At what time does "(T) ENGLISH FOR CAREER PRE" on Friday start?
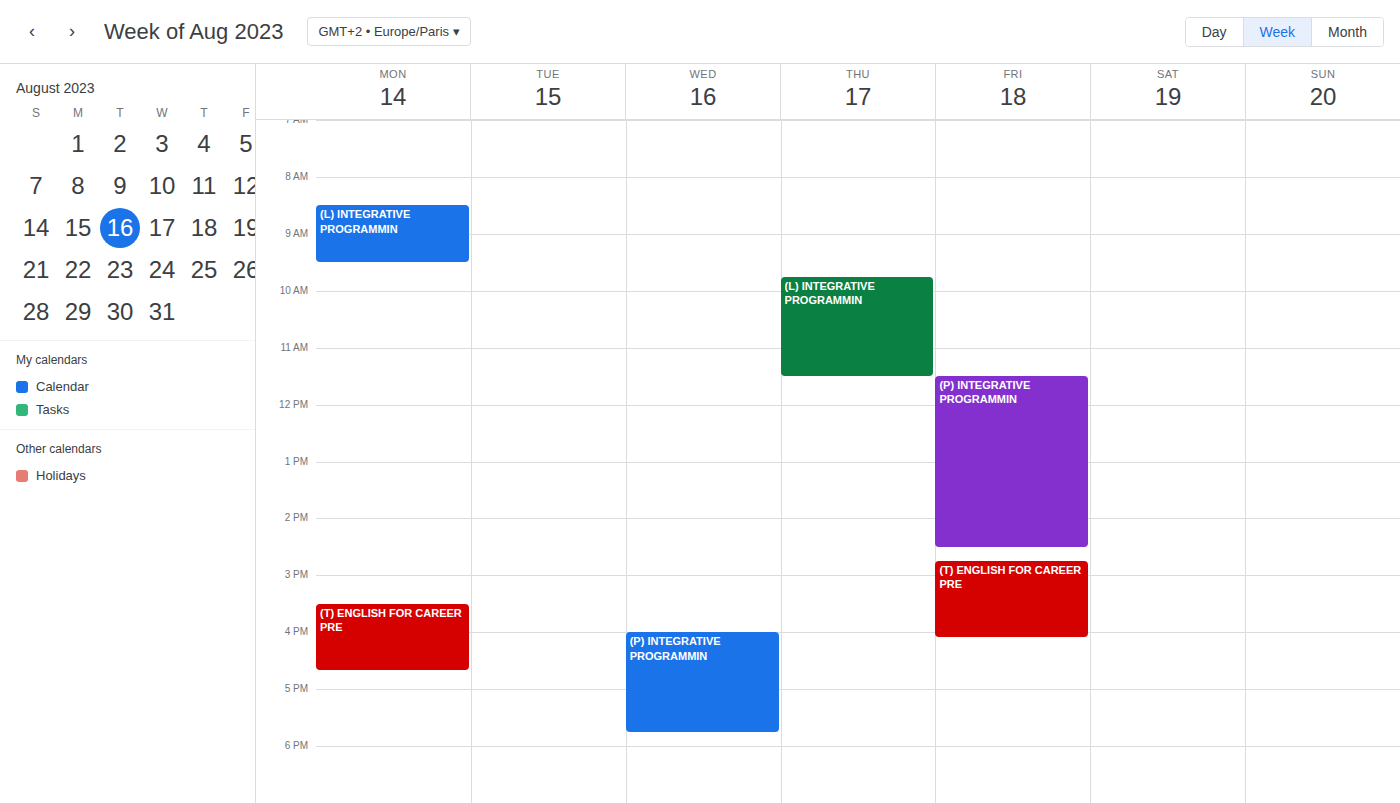
2:45 PM